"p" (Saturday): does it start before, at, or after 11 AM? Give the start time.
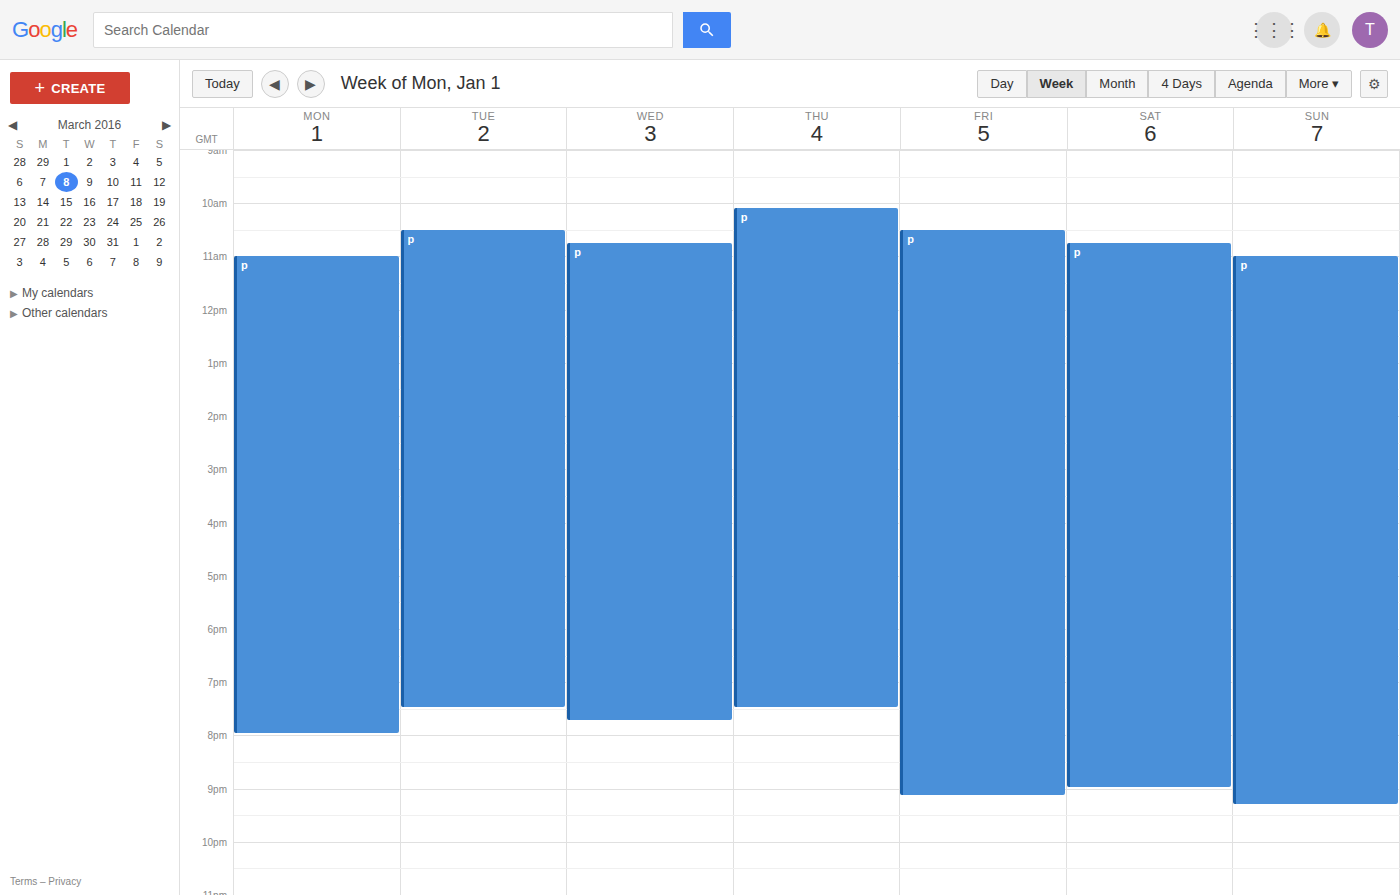
10:45 AM -- before 11 AM, 15 minutes above the 11 AM line.